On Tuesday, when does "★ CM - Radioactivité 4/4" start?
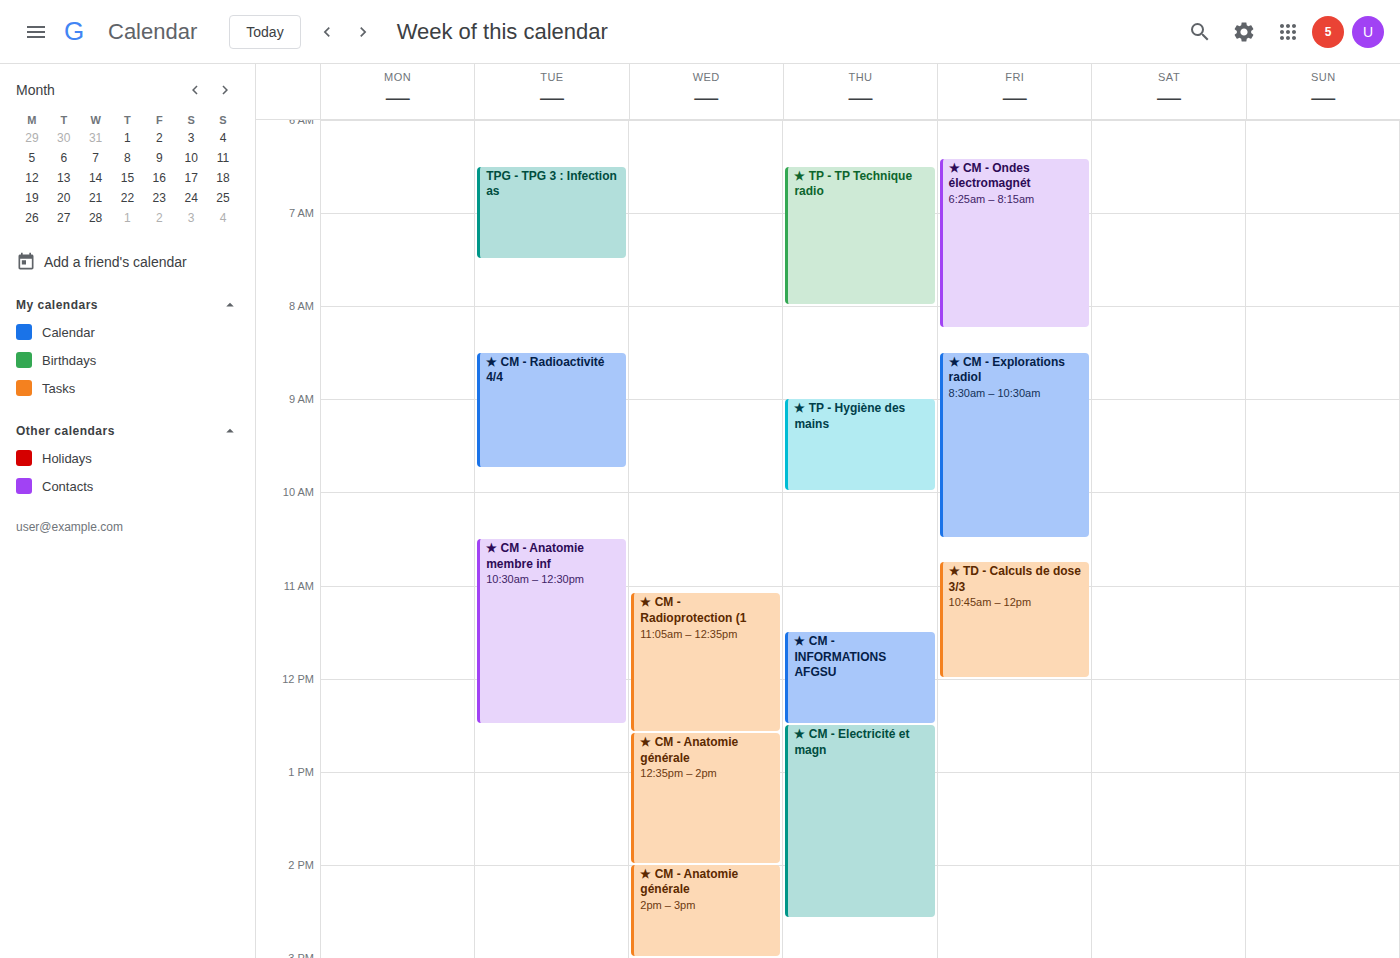
8:30 AM